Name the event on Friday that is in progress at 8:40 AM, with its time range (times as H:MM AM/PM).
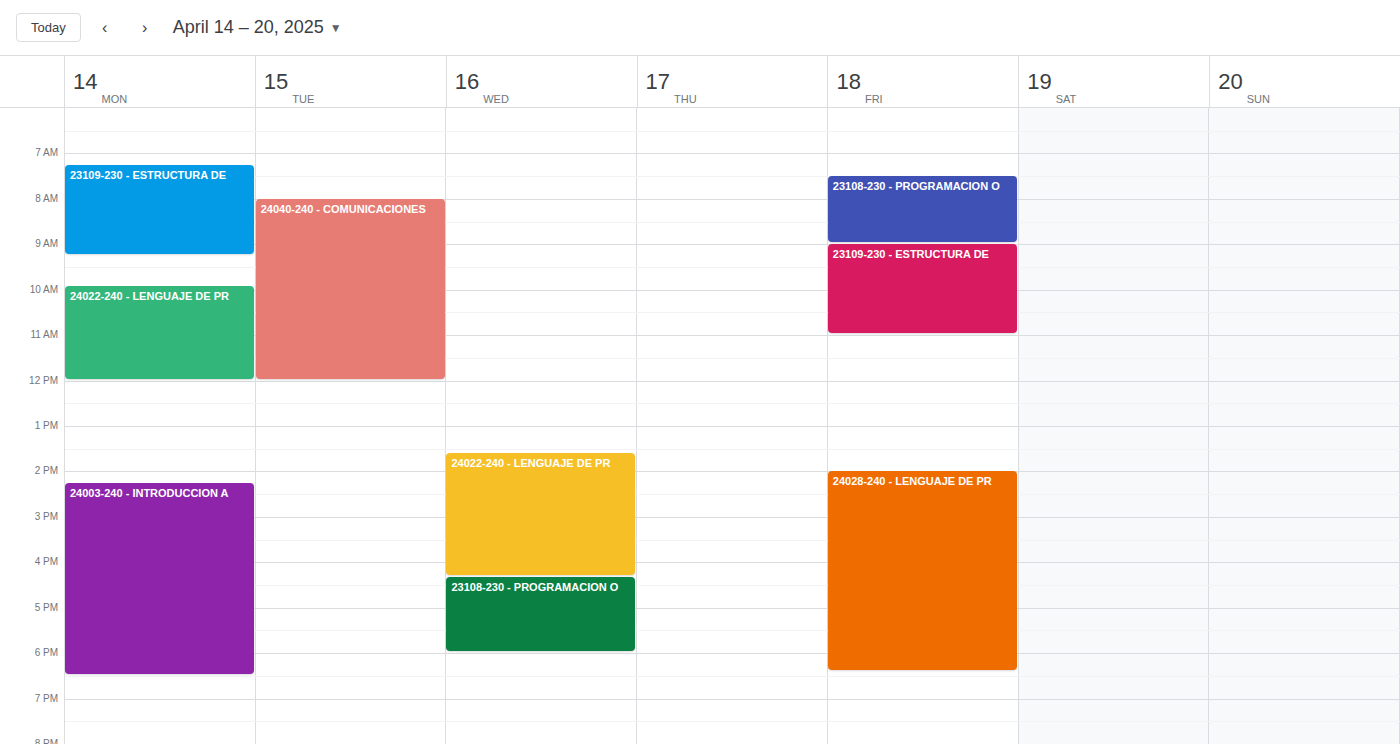
"23108-230 - PROGRAMACION O", 7:30 AM to 9:00 AM